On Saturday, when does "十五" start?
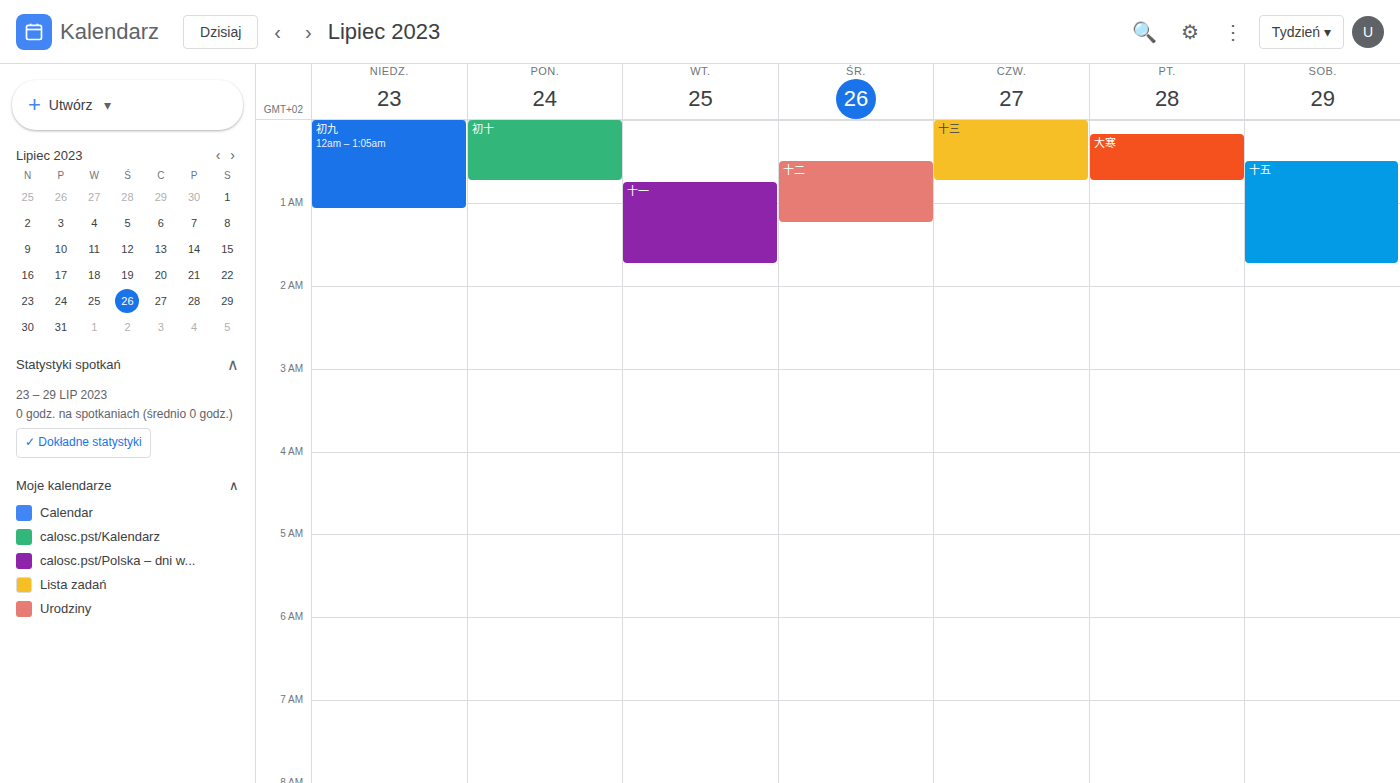
12:30 AM